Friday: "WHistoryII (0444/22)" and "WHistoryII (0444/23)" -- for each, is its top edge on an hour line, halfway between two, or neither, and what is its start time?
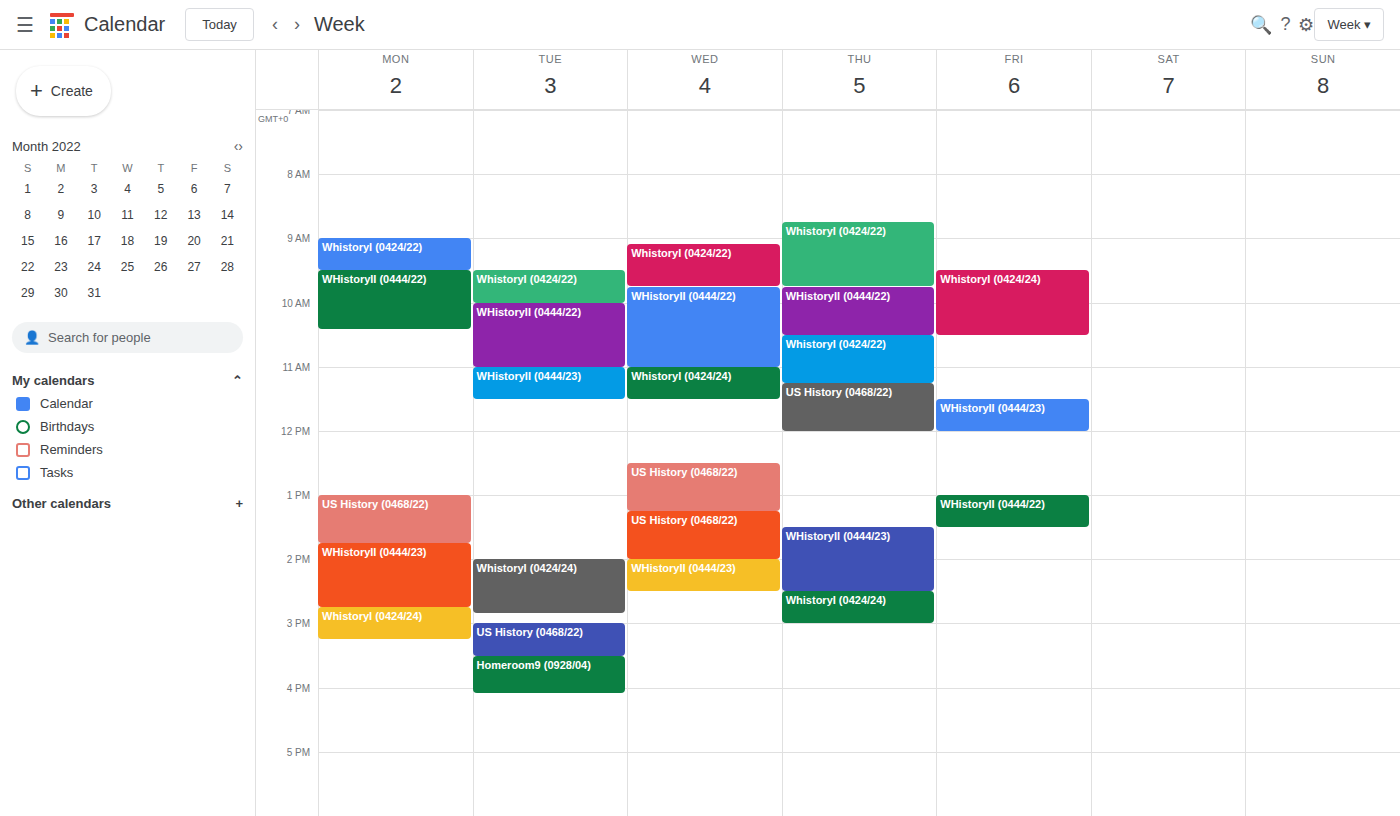
"WHistoryII (0444/22)": 1:00 PM, exactly on the 1 PM line. "WHistoryII (0444/23)": 11:30 AM, halfway between the 11 AM and 12 PM lines.